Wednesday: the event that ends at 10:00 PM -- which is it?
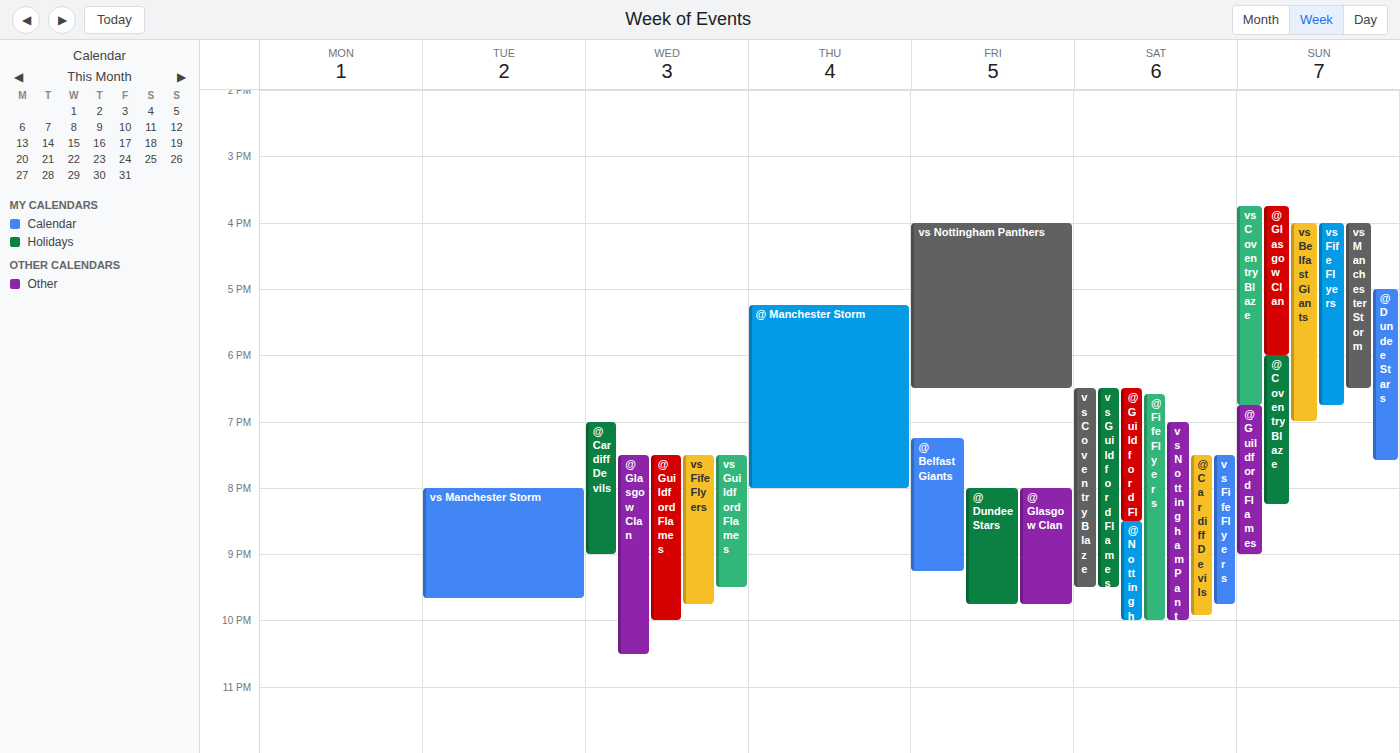
"@ Guildford Flames"